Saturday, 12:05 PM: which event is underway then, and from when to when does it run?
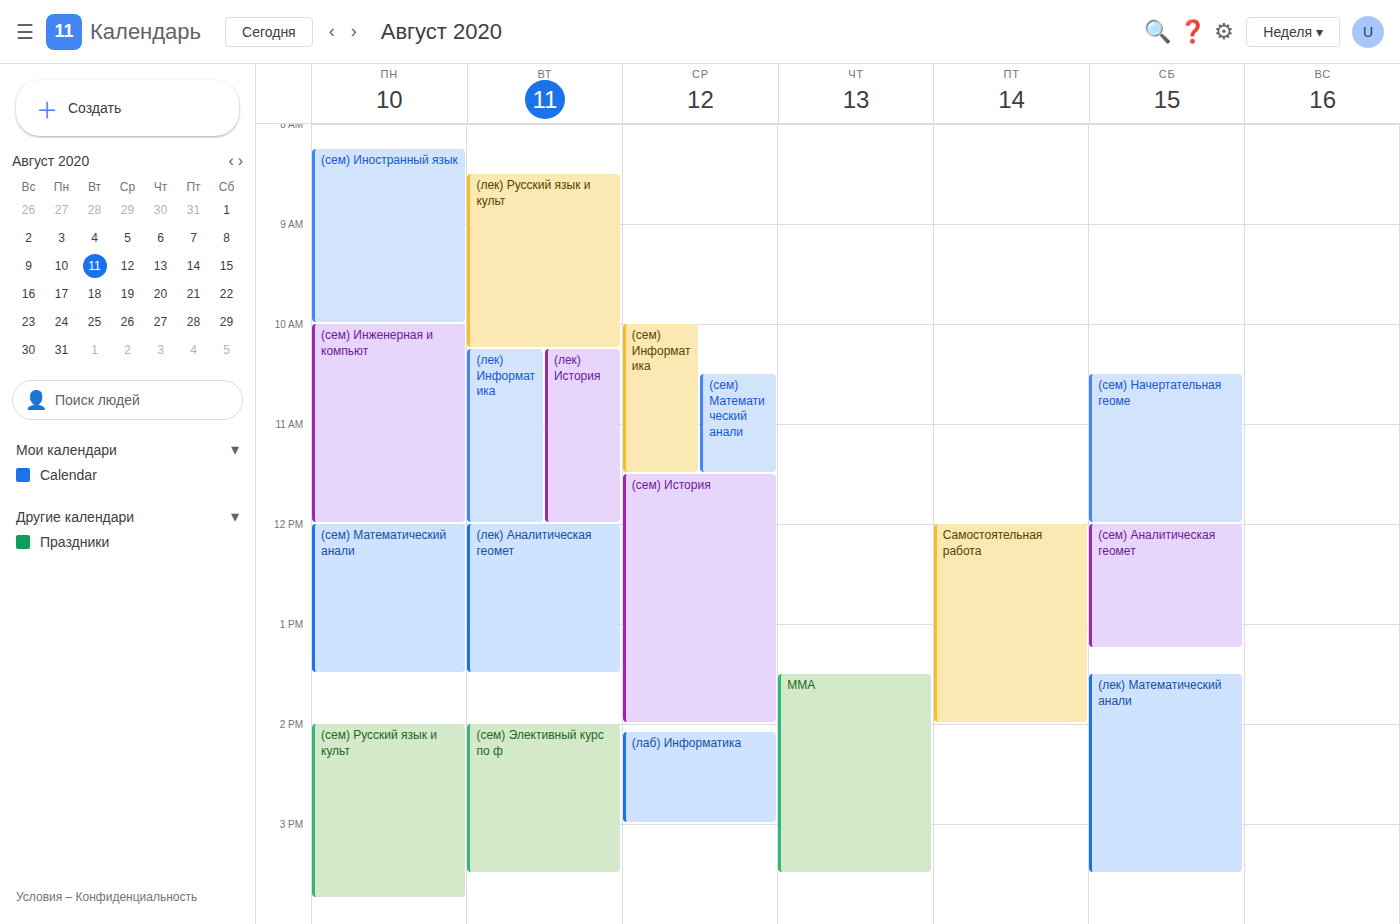
"(сем) Аналитическая геомет", 12:00 PM to 1:15 PM